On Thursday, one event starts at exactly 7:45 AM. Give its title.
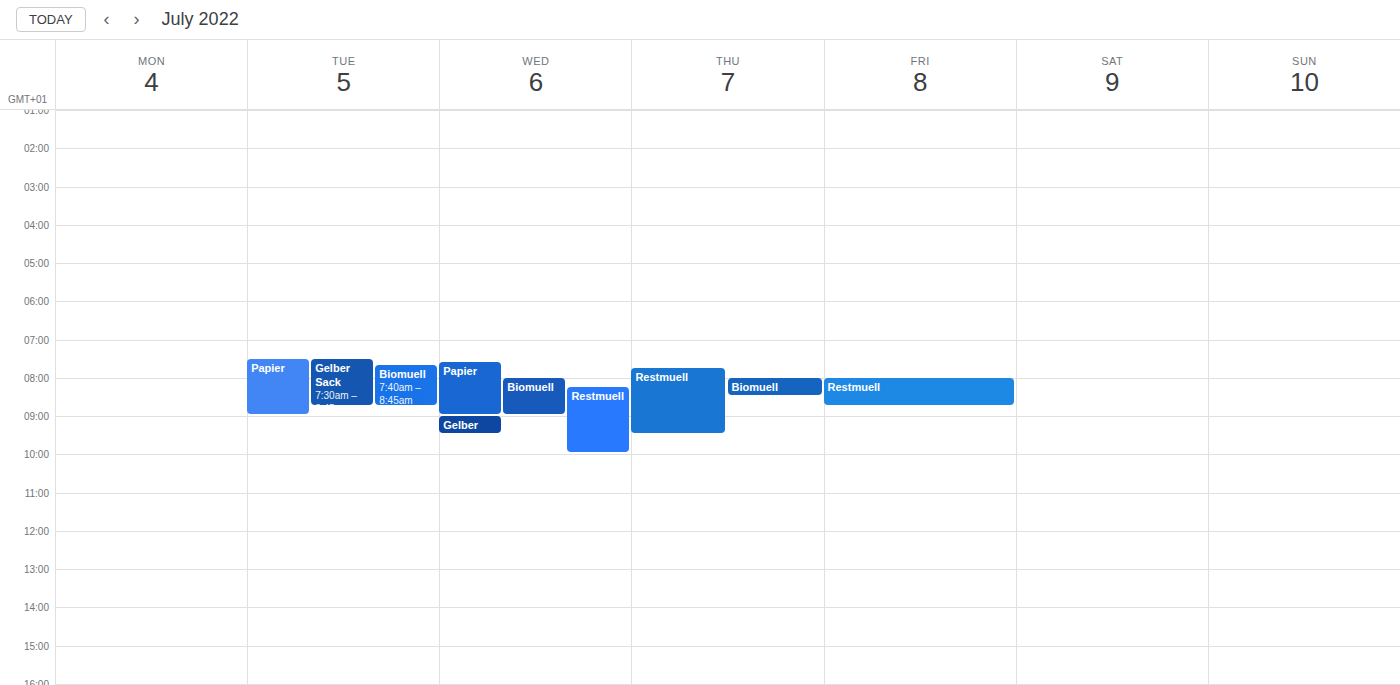
"Restmuell"